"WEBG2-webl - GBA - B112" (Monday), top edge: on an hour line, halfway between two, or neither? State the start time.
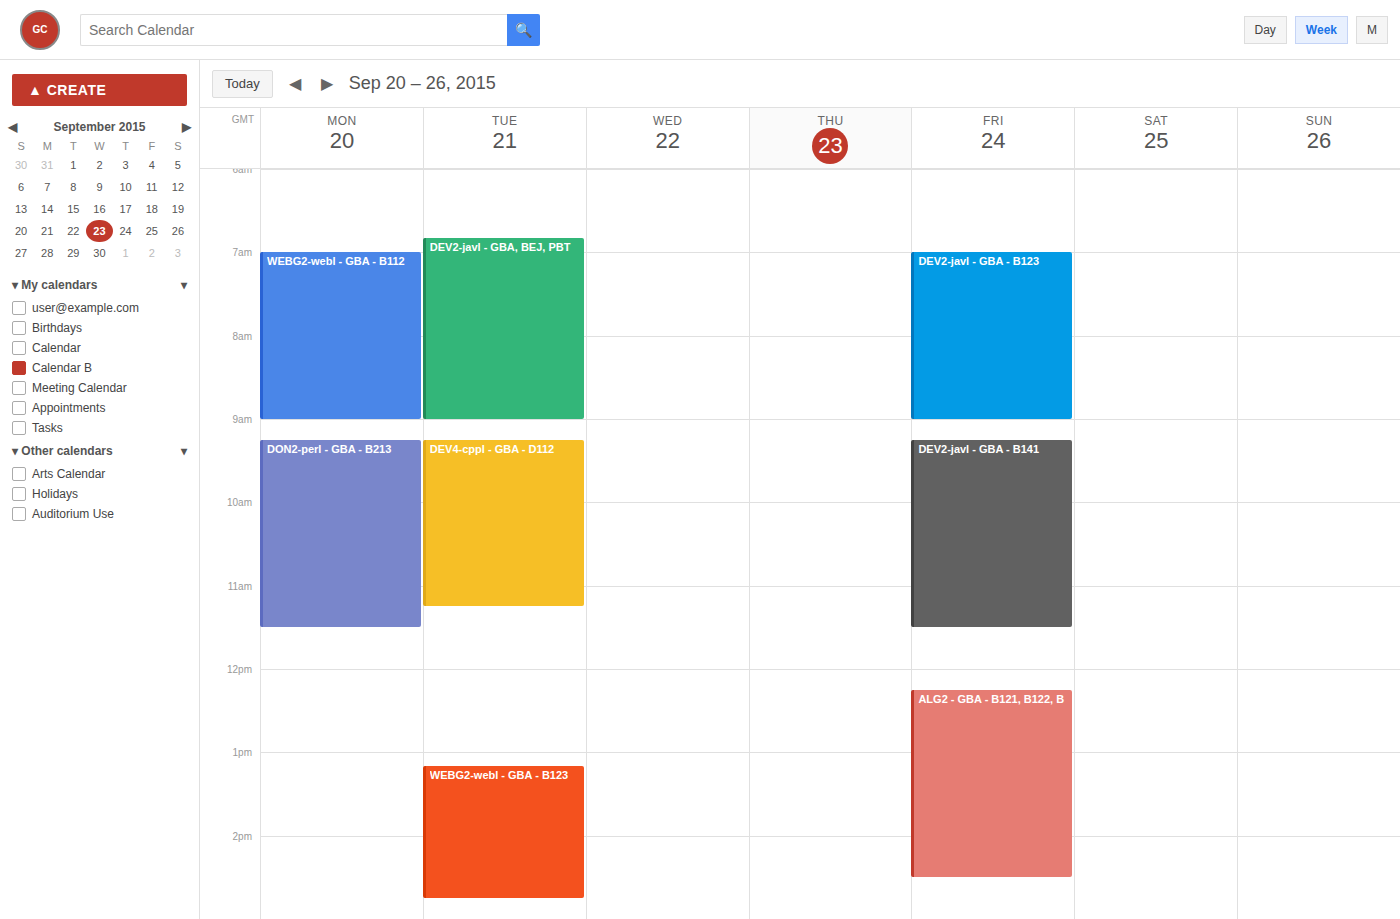
7:00 AM -- exactly on the 7 AM line.